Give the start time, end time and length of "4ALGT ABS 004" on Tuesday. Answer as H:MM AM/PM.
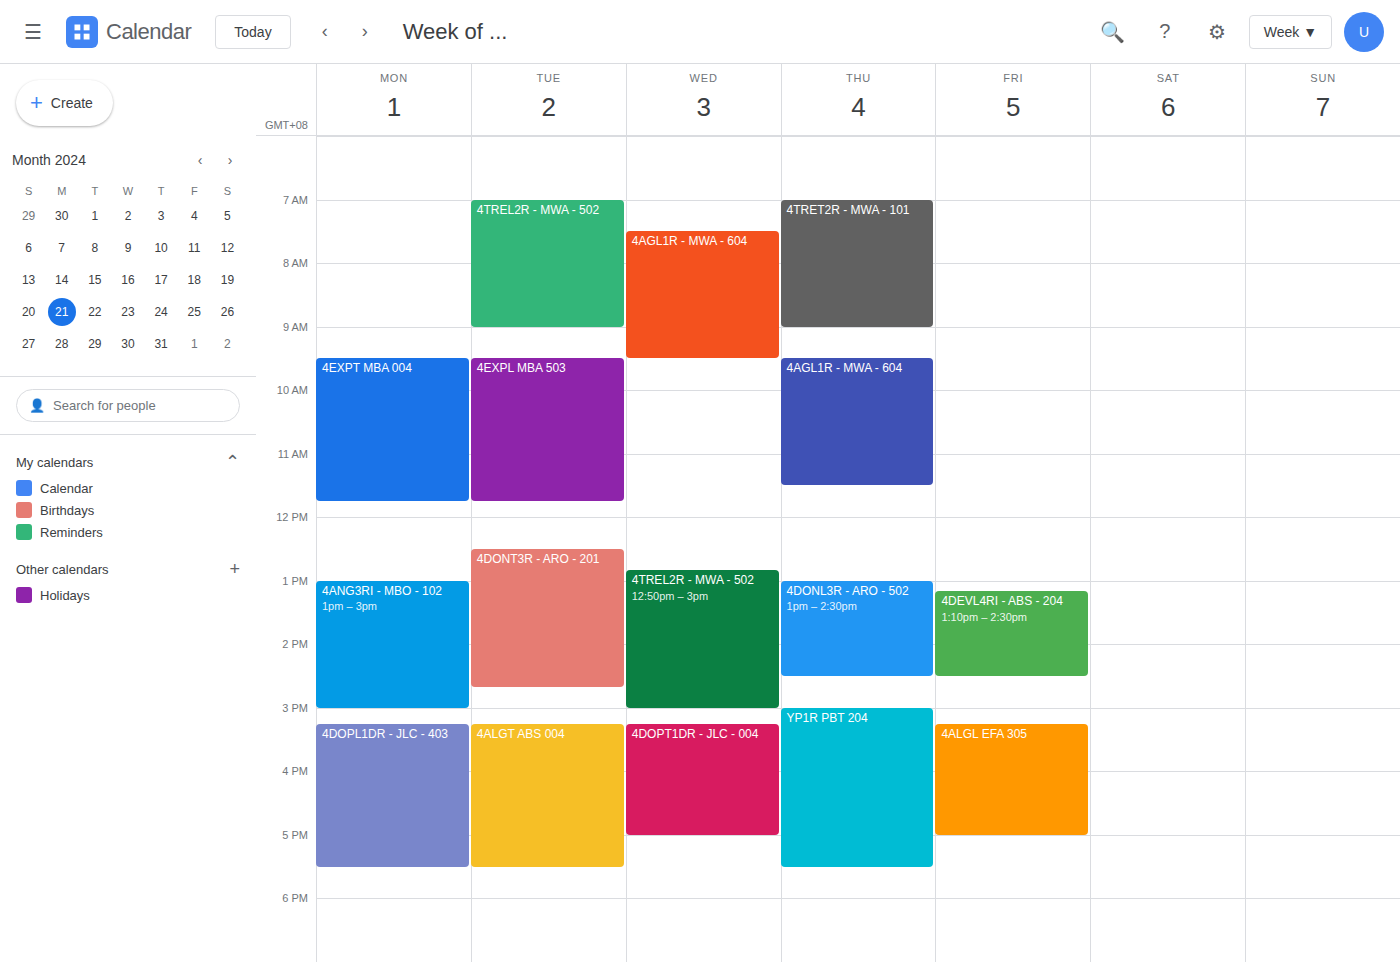
3:15 PM to 5:30 PM, 2 hours 15 minutes